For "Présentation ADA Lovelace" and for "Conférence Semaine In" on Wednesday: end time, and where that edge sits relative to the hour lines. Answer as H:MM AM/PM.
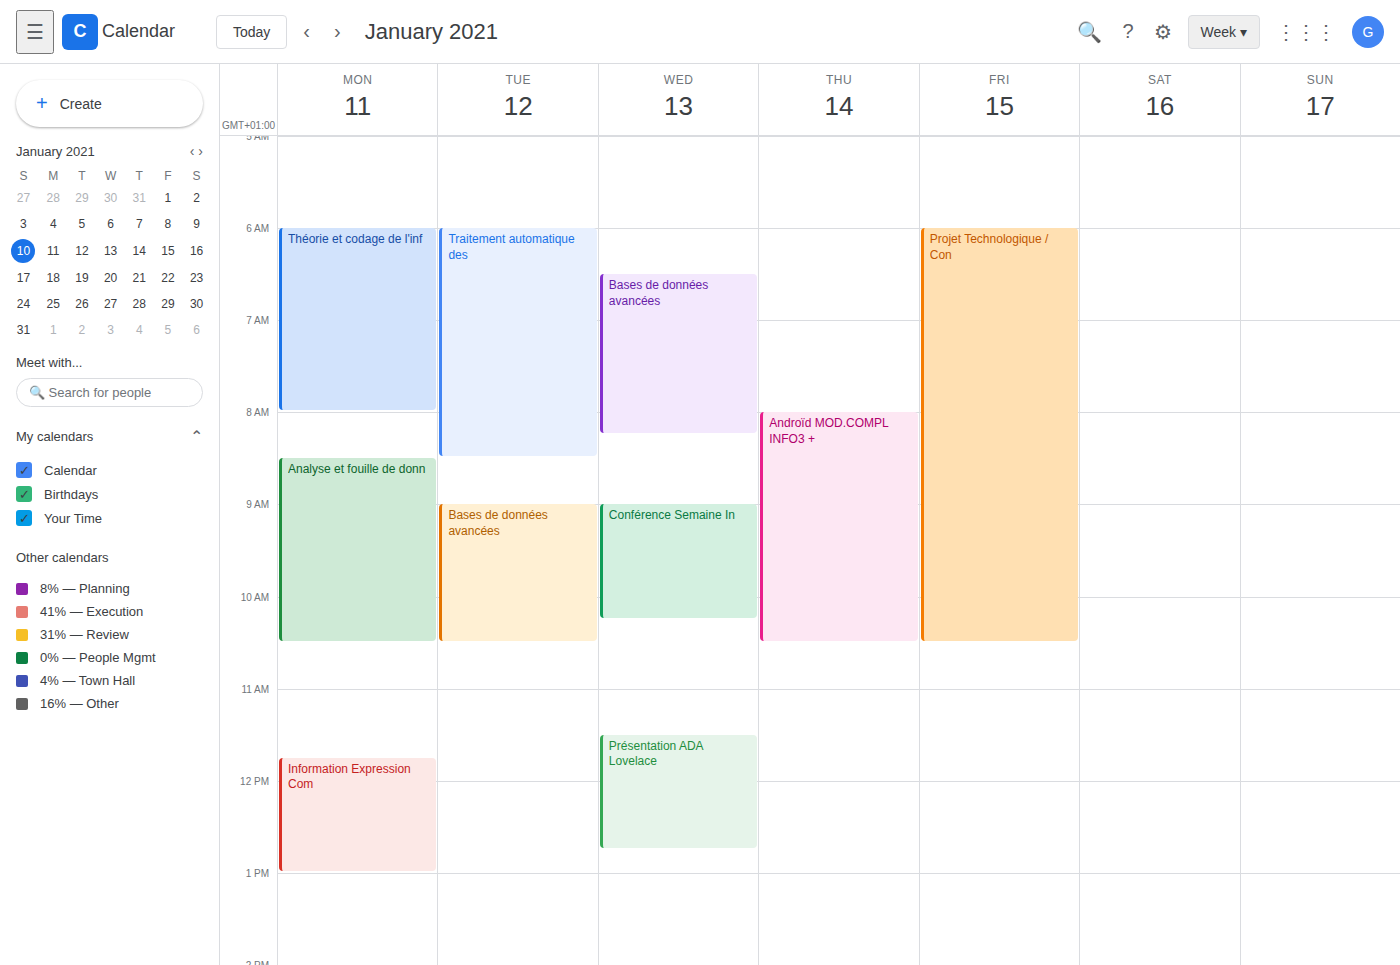
"Présentation ADA Lovelace": 12:45 PM, neither: three quarters of the way from the 12 PM line to the 1 PM line. "Conférence Semaine In": 10:15 AM, neither: a quarter of the way from the 10 AM line to the 11 AM line.